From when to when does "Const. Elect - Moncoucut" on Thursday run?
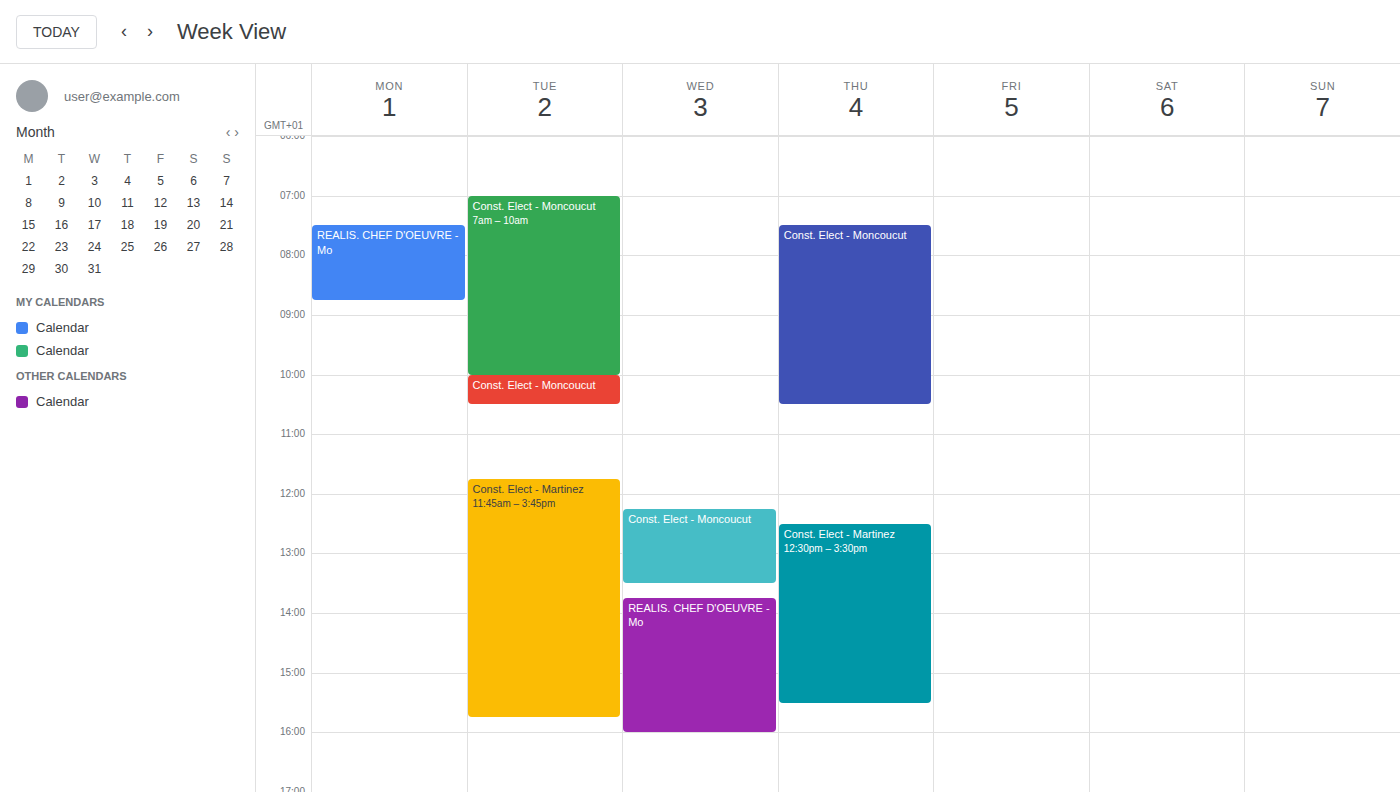
07:30 to 10:30